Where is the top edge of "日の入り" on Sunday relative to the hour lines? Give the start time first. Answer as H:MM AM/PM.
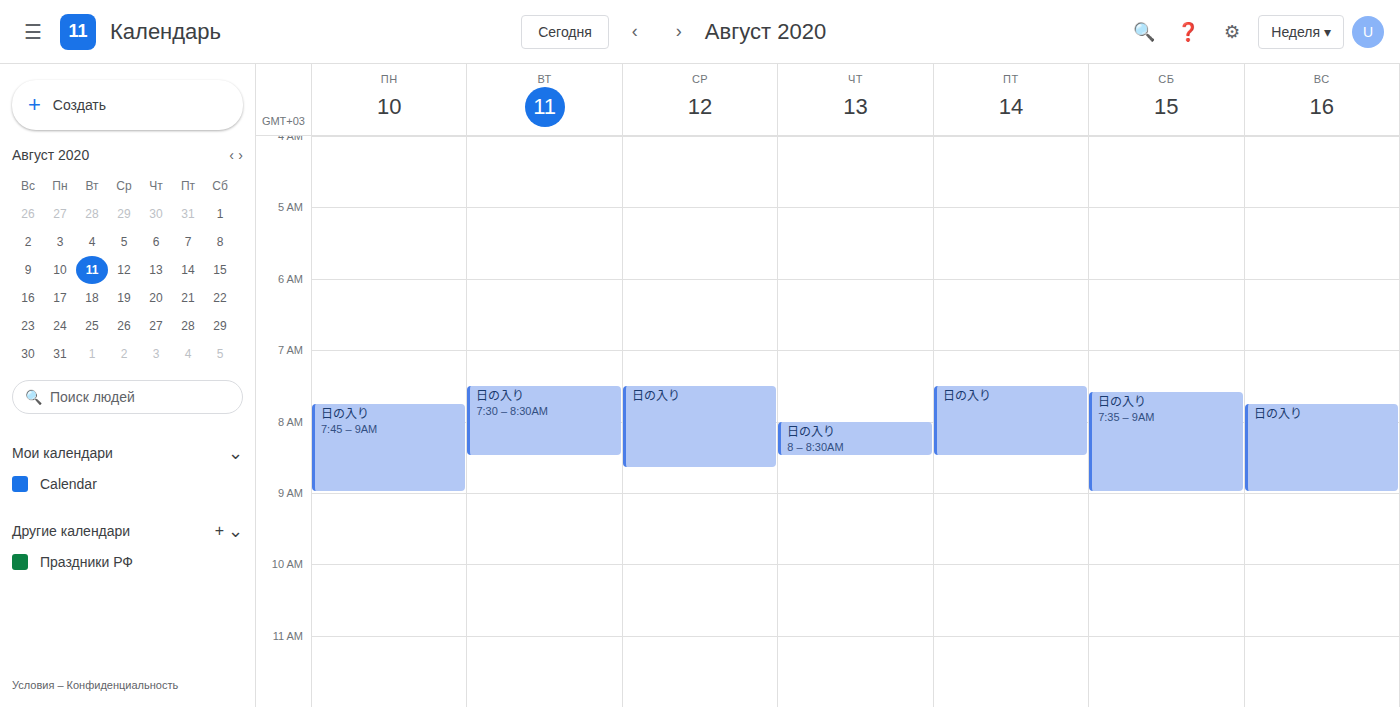
7:45 AM -- neither: three quarters of the way from the 7 AM line to the 8 AM line.